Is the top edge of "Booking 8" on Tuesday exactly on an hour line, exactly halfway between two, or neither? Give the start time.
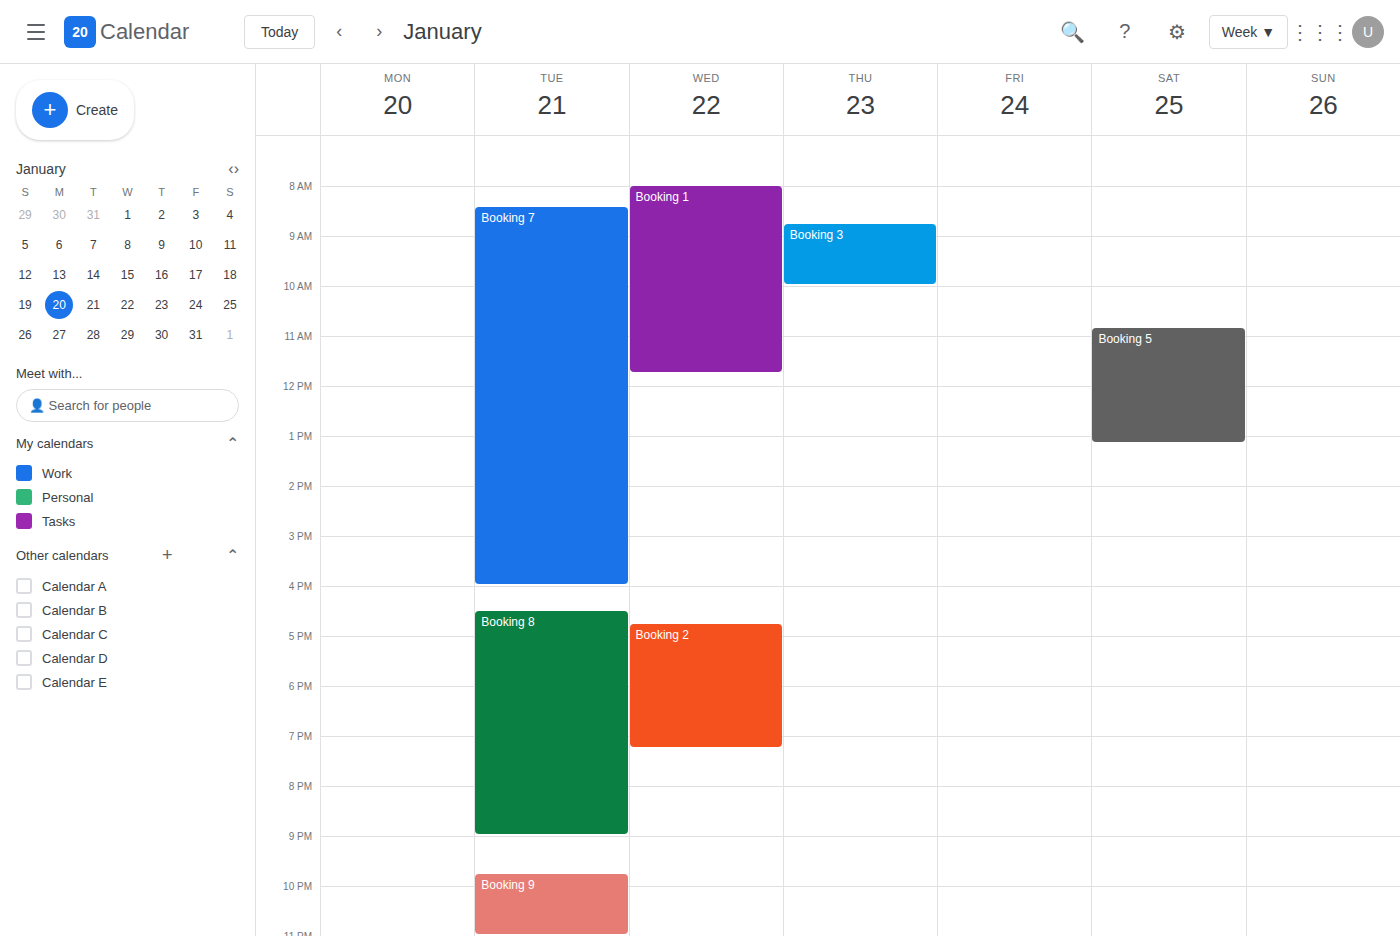
4:30 PM -- halfway between the 4 PM and 5 PM lines.